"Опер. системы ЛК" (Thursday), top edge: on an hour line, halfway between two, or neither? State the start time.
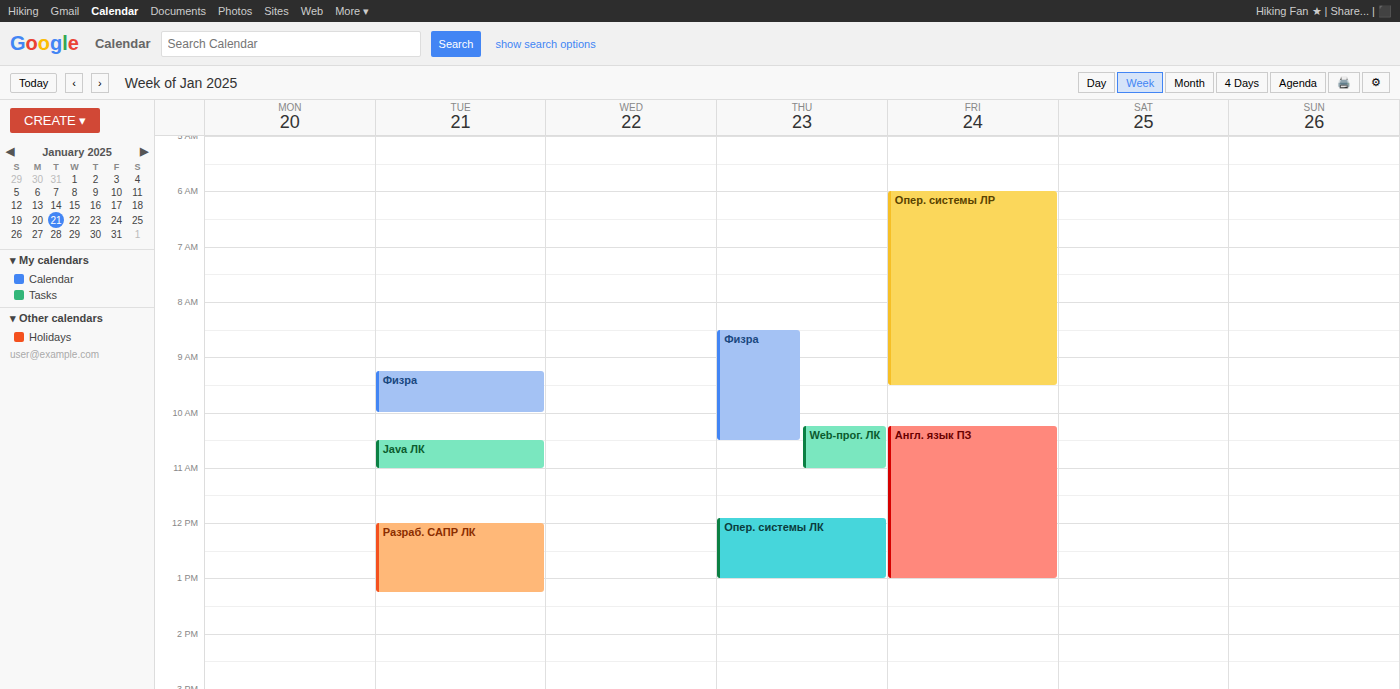
11:55 AM -- neither: 55 minutes below the 11 AM line and 5 minutes above the 12 PM line.